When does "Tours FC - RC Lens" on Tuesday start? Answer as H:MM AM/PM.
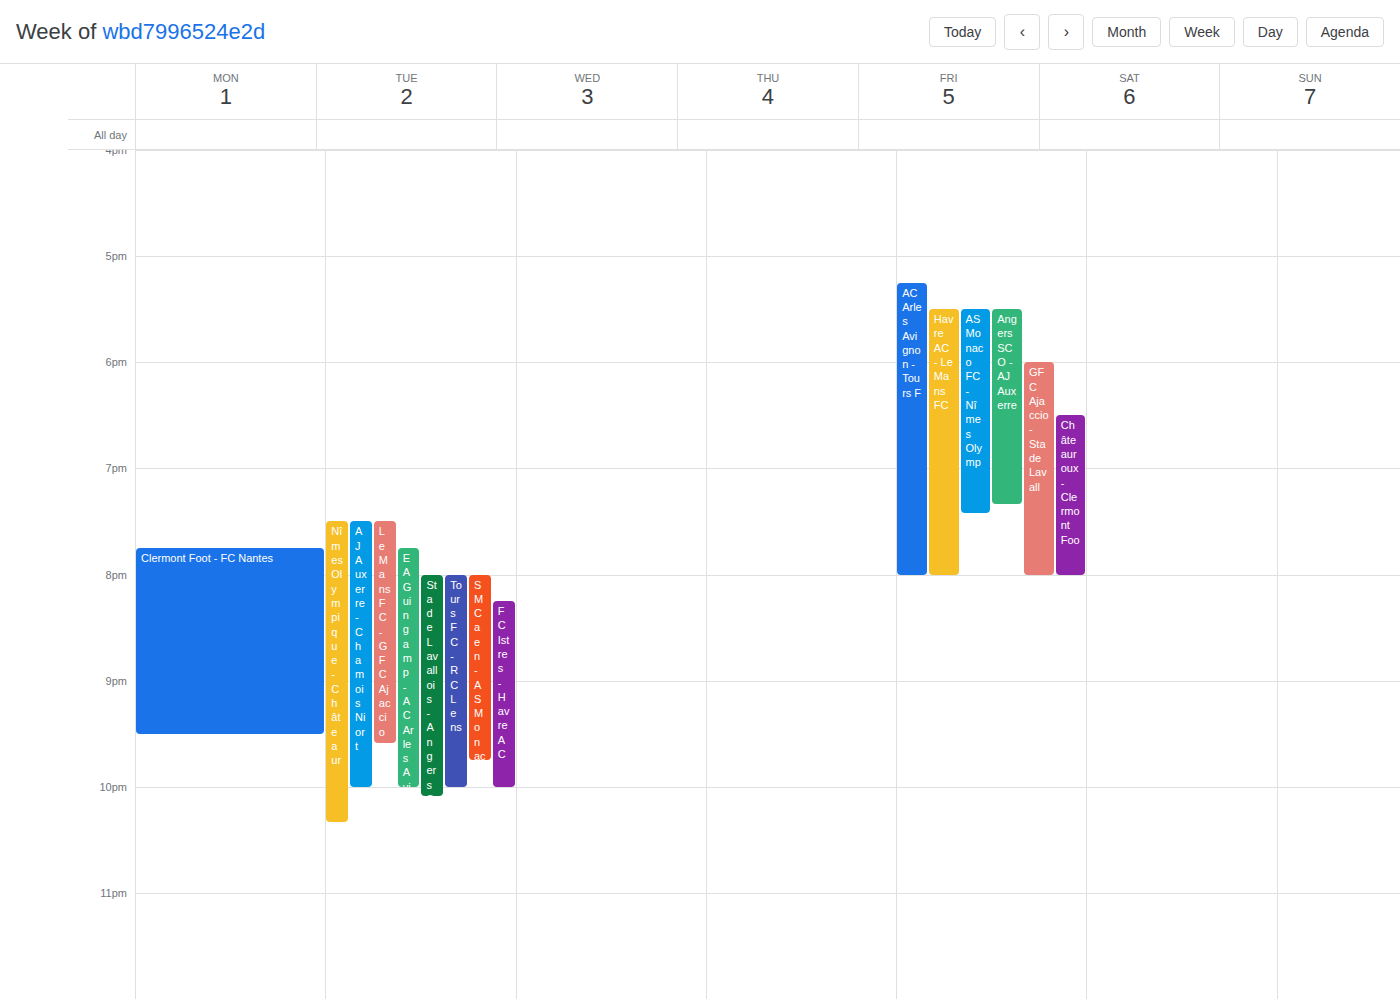
8:00 PM